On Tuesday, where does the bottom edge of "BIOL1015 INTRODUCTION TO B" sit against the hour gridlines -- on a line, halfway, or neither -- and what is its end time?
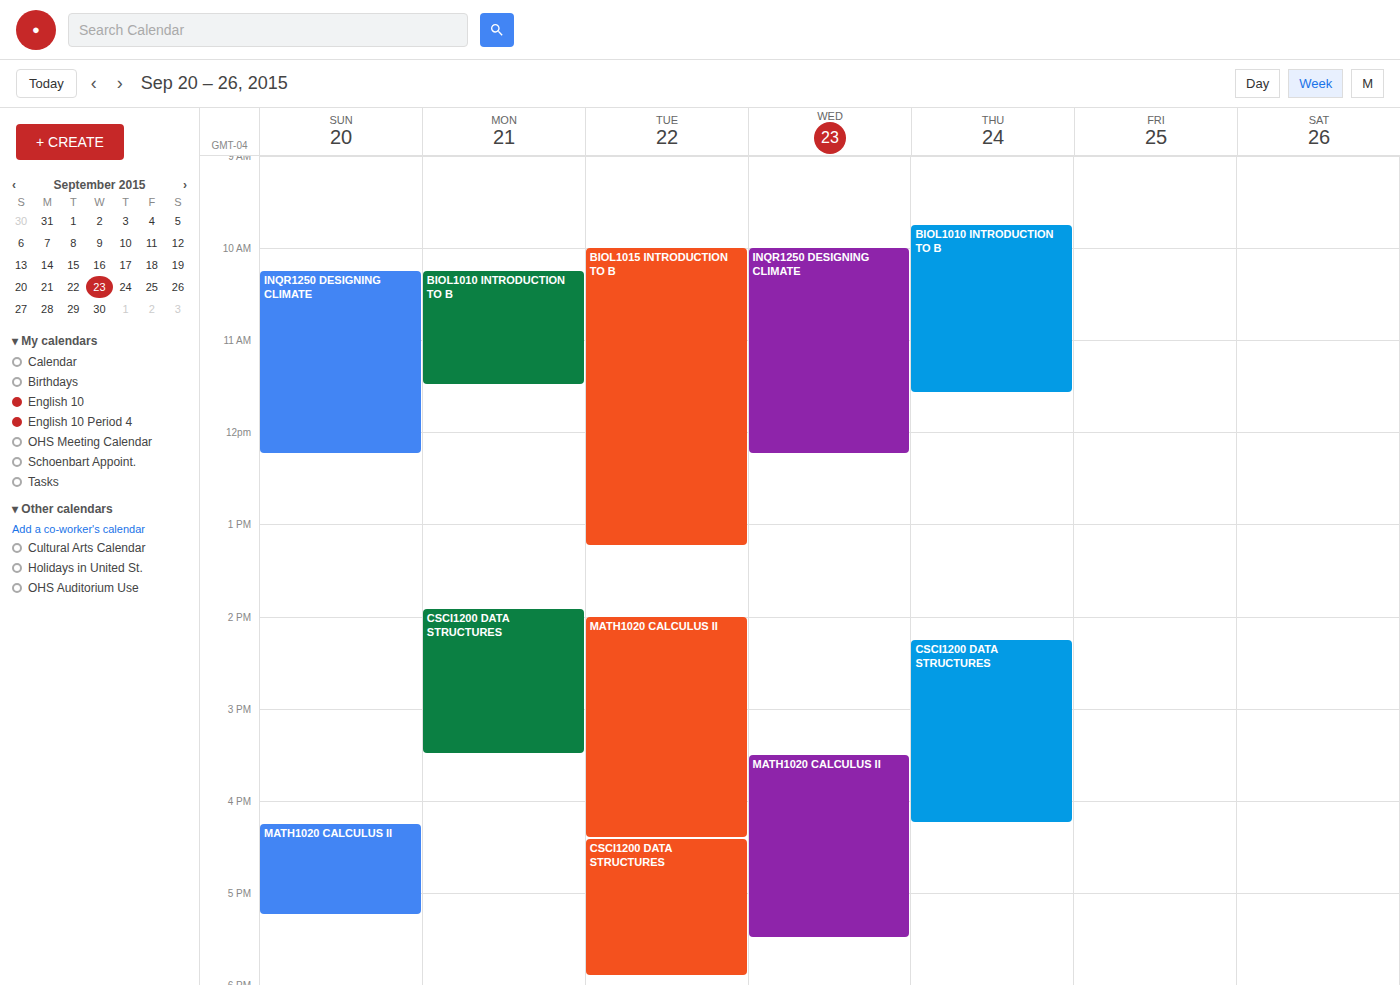
1:15 PM -- neither: a quarter of the way from the 1 PM line to the 2 PM line.